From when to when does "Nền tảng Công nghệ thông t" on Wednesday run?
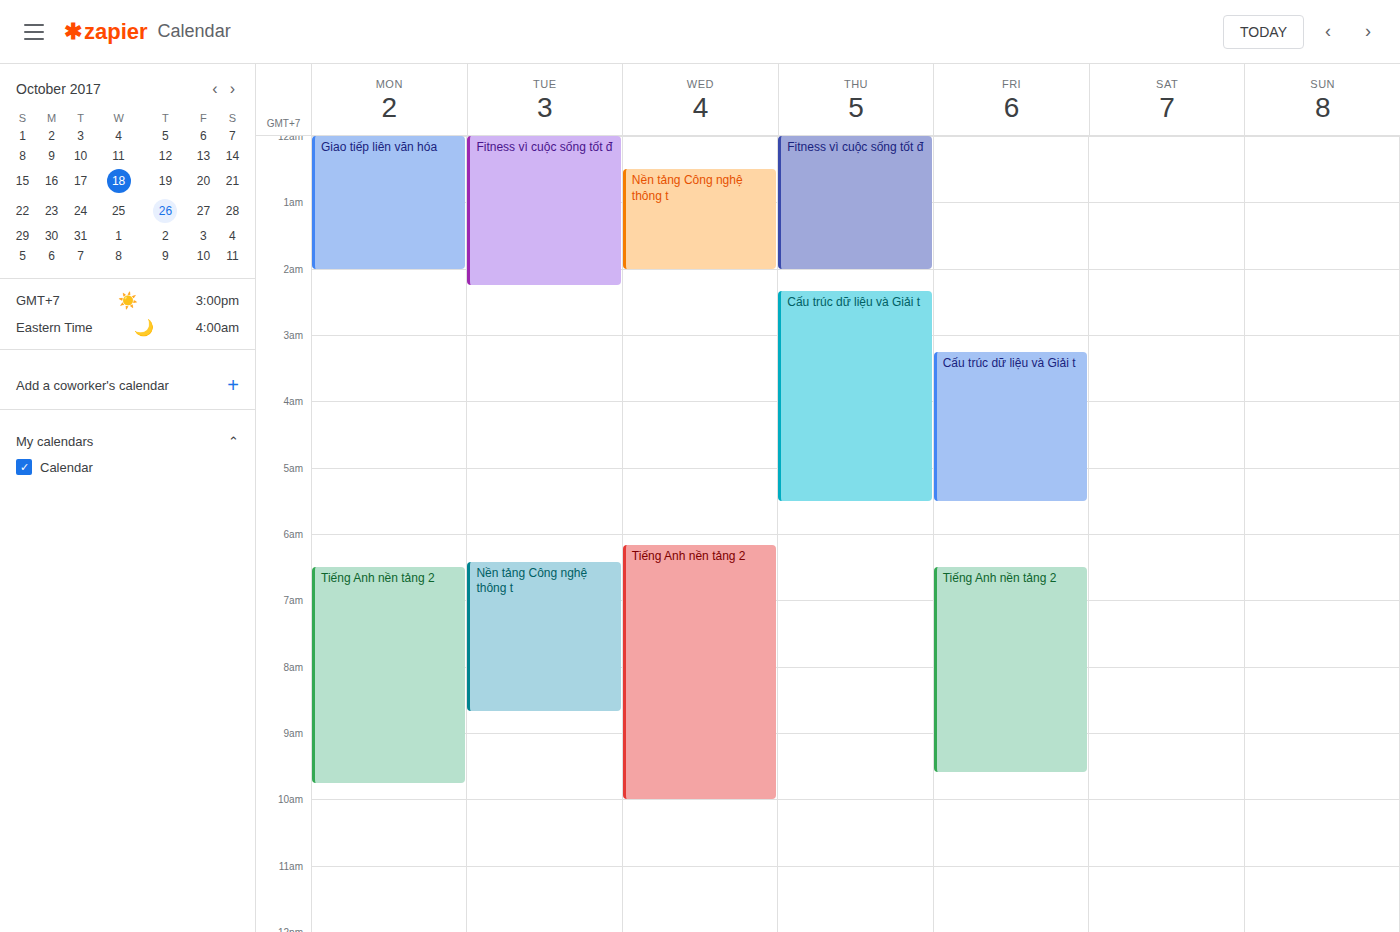
12:30 AM to 2:00 AM